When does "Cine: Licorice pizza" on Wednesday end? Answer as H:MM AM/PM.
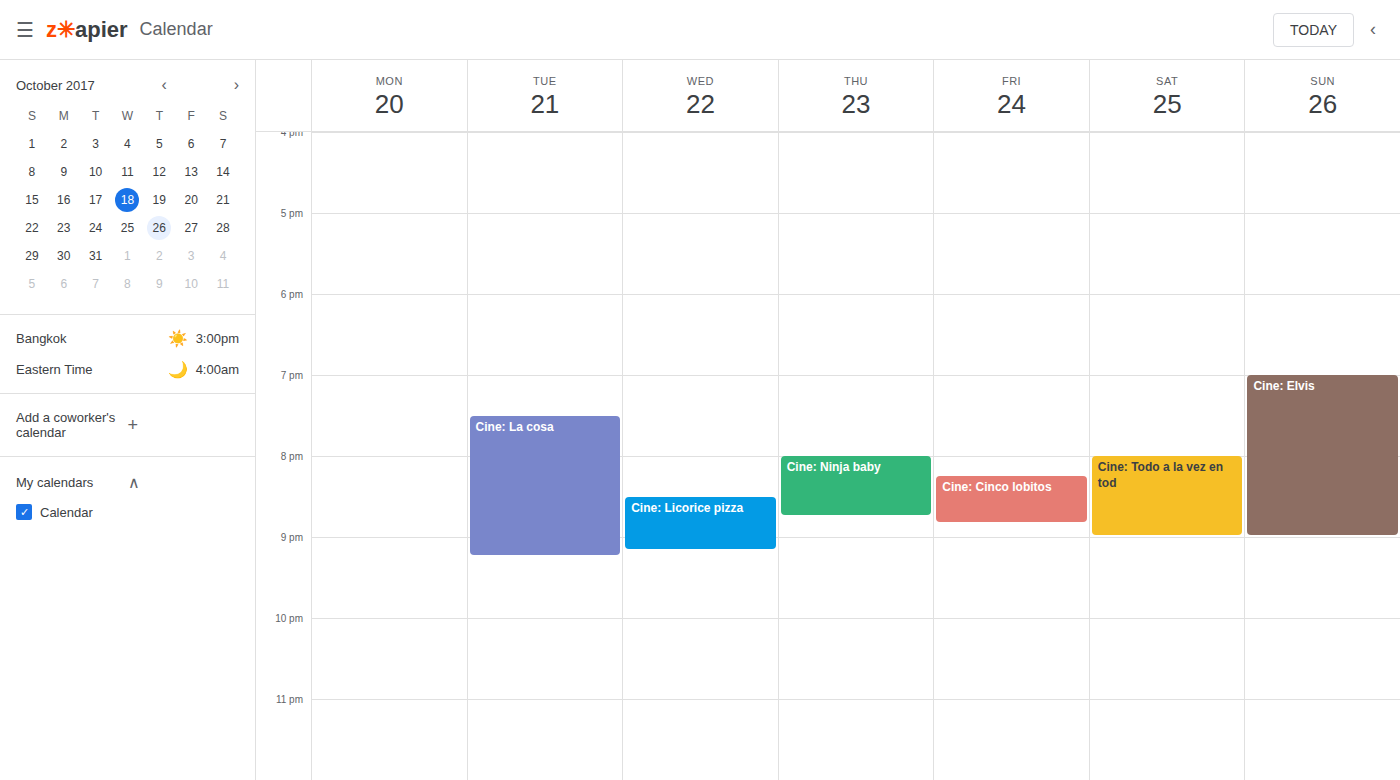
9:10 PM